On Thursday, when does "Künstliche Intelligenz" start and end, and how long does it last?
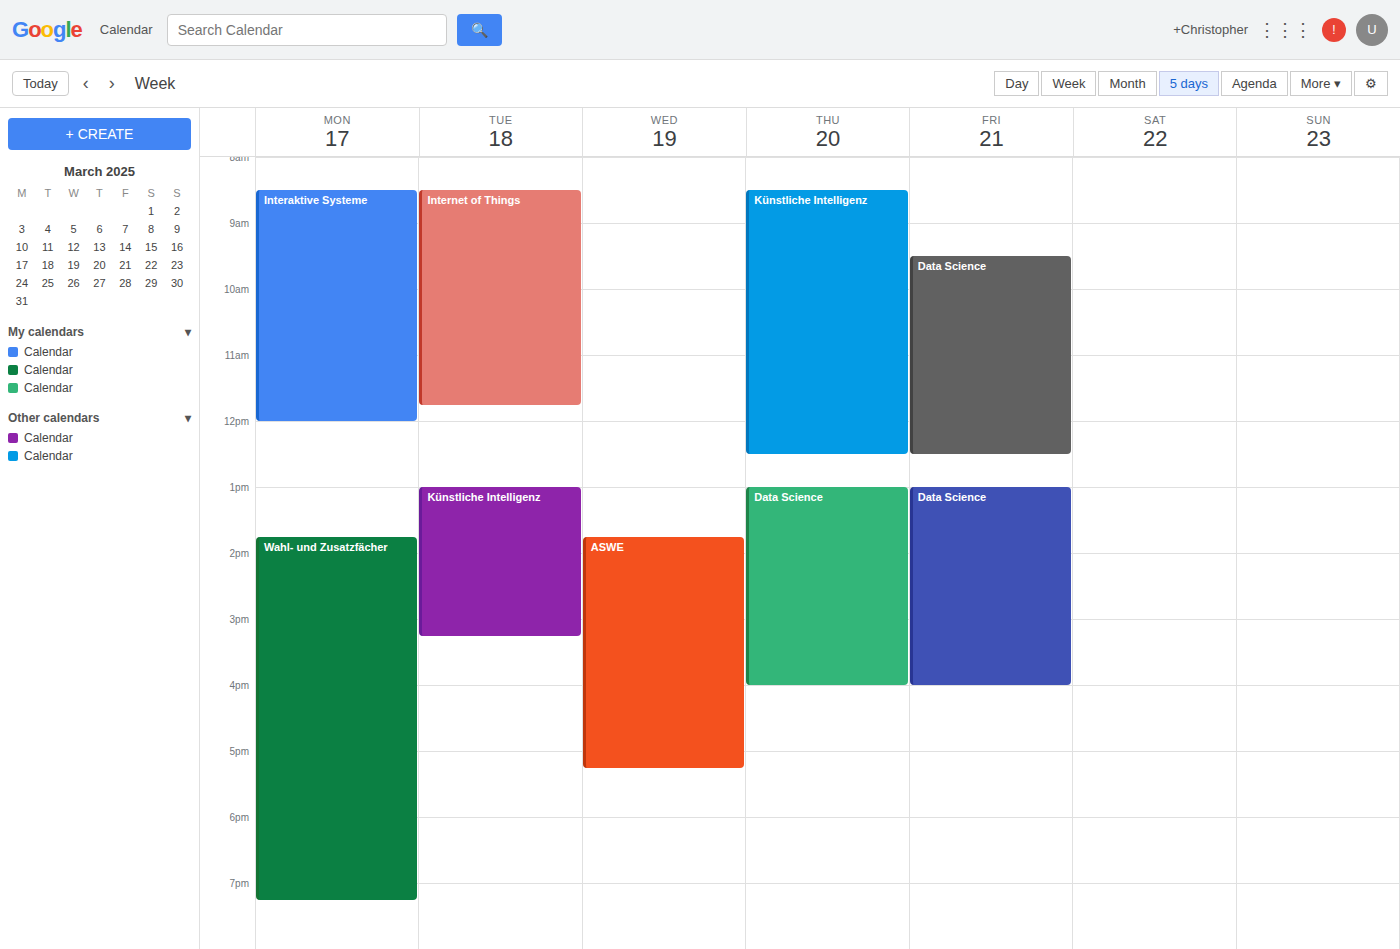
8:30 AM to 12:30 PM, 4 hours